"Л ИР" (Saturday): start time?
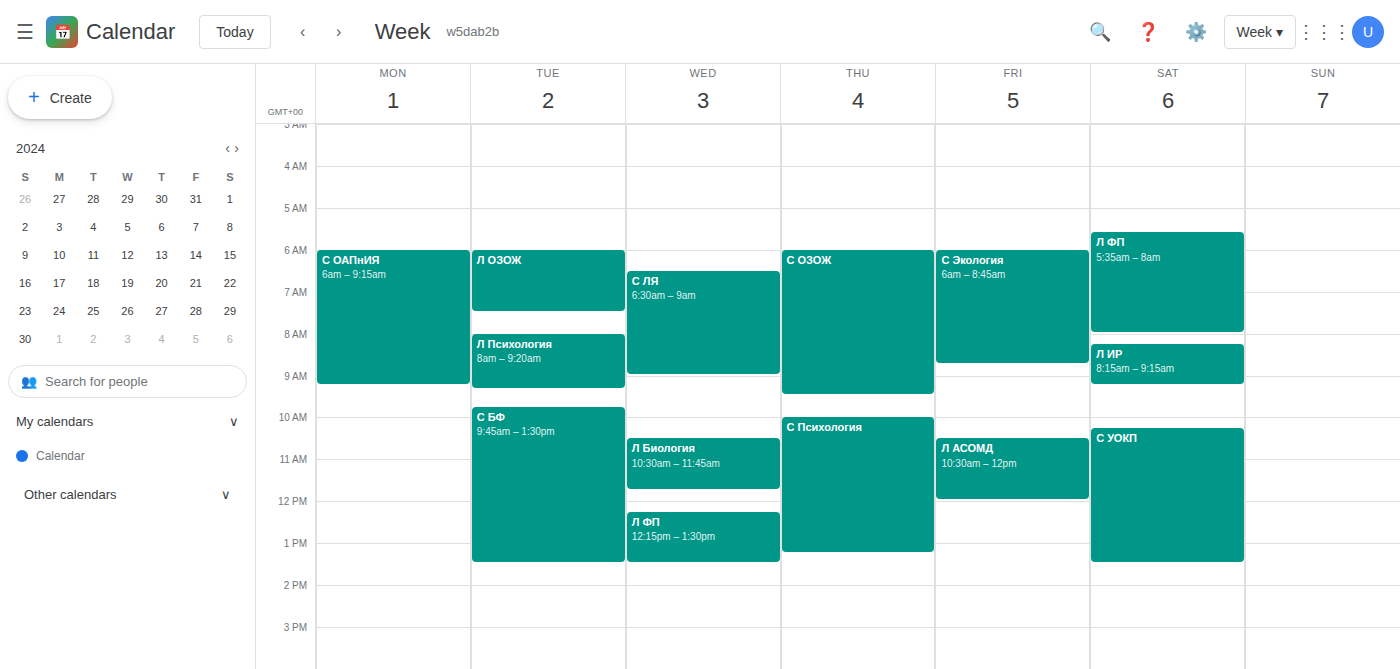
8:15 AM